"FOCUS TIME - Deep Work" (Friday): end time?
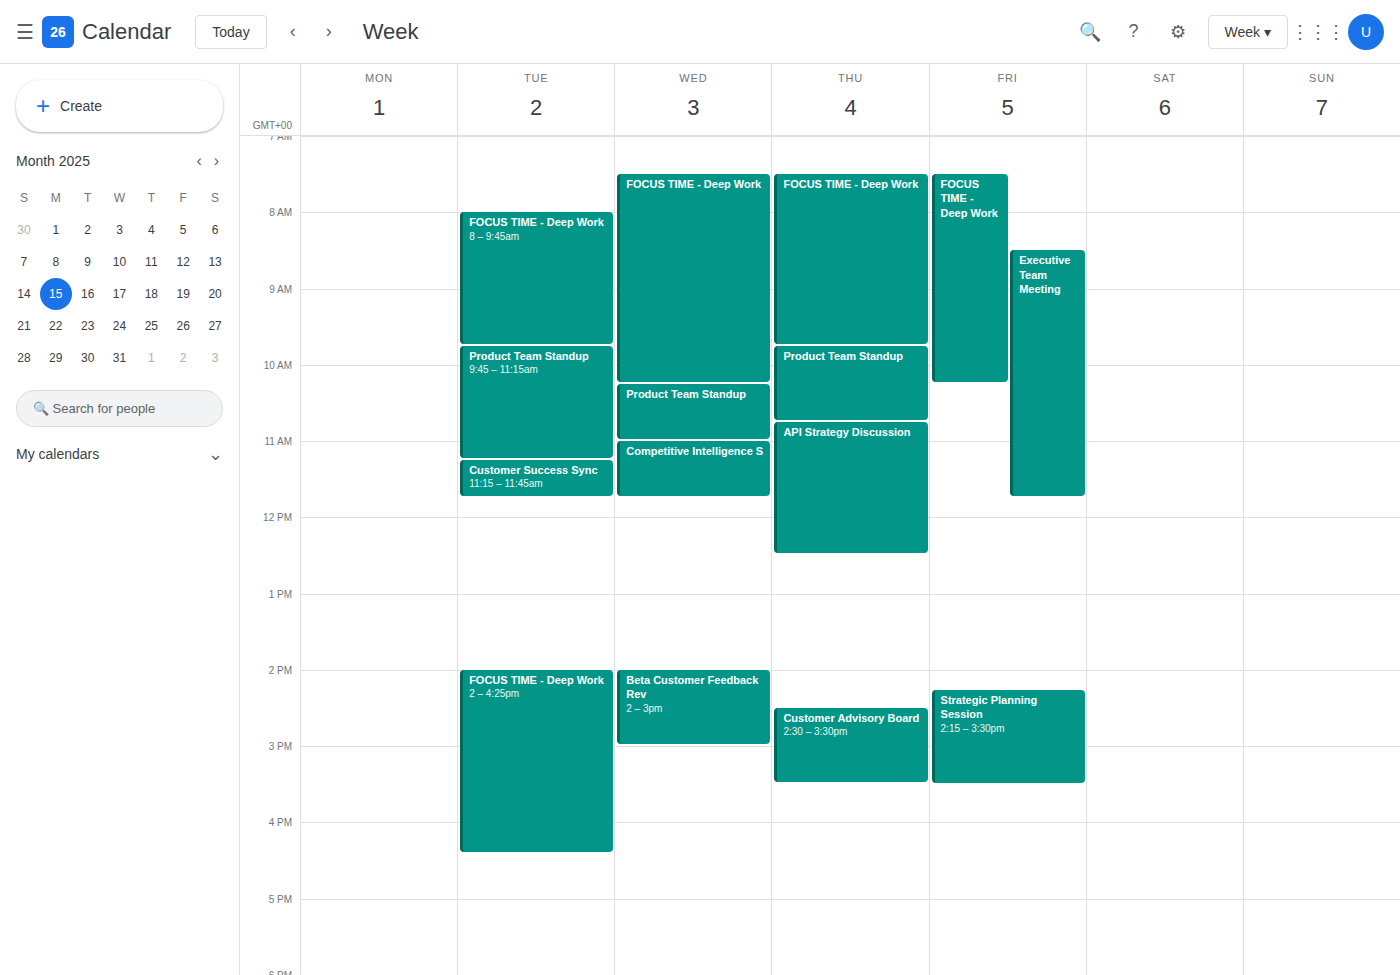
10:15